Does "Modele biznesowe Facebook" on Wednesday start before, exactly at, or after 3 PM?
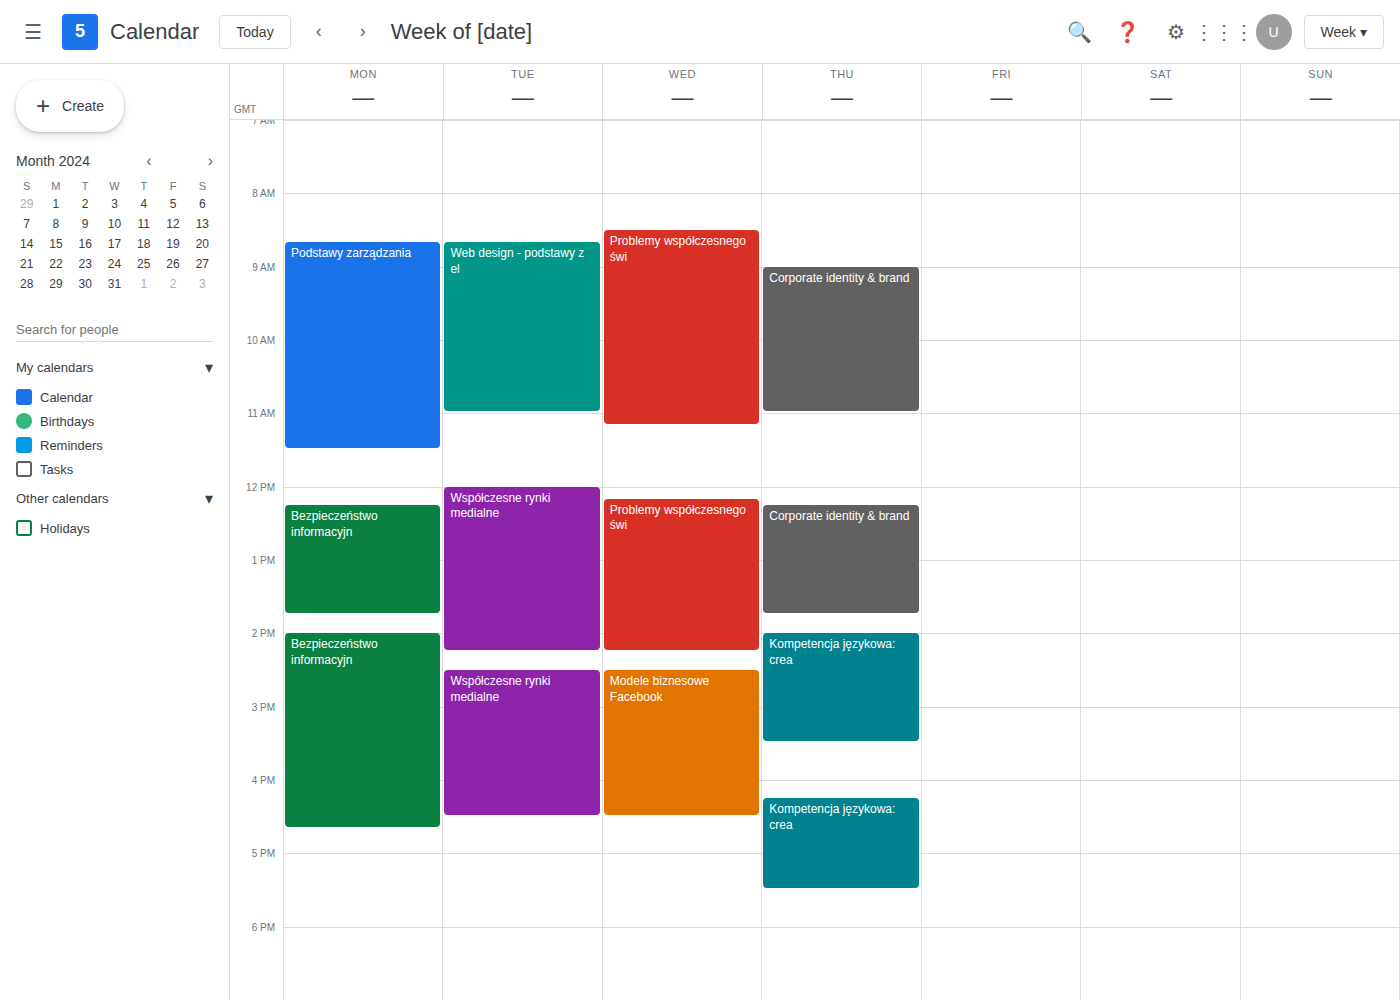
2:30 PM -- before 3 PM, 30 minutes above the 3 PM line.